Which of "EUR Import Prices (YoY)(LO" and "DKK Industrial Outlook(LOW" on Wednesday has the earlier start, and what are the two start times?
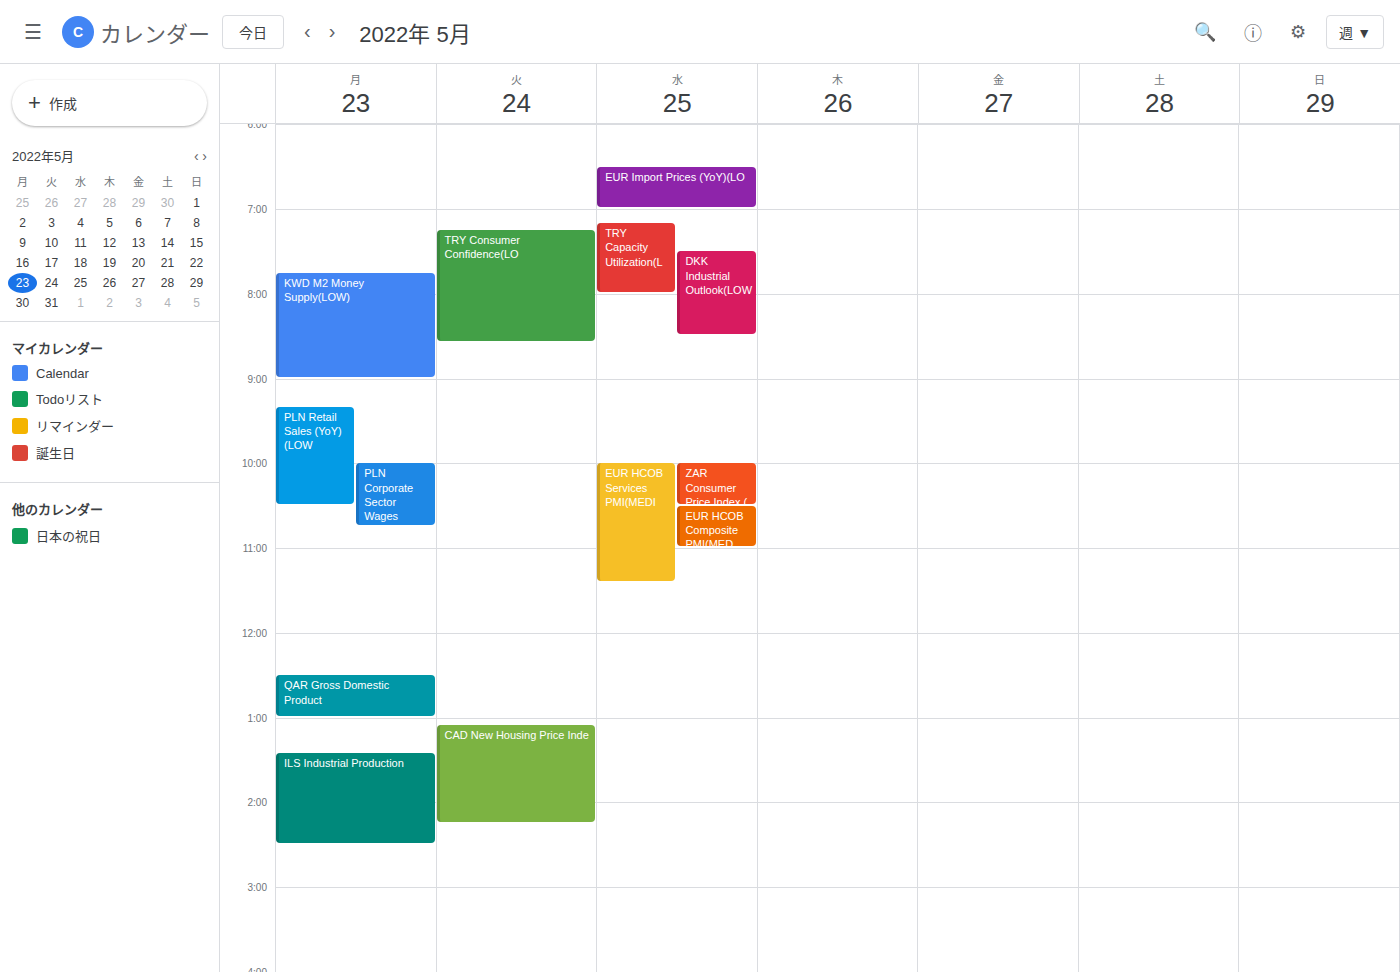
"EUR Import Prices (YoY)(LO" 06:30; "DKK Industrial Outlook(LOW" 07:30.